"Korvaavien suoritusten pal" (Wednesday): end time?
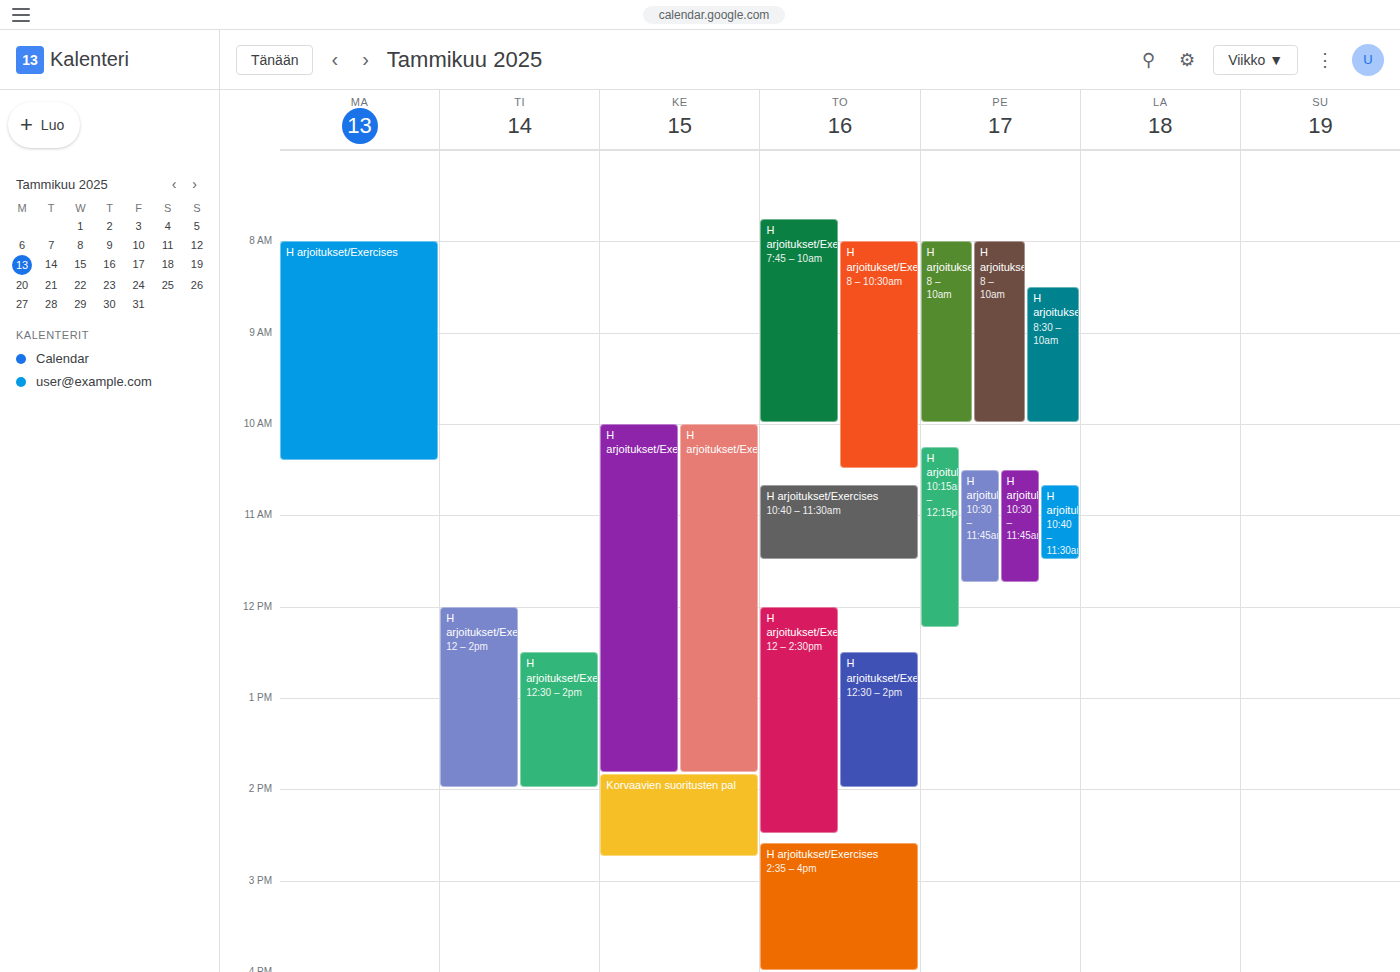
2:45 PM